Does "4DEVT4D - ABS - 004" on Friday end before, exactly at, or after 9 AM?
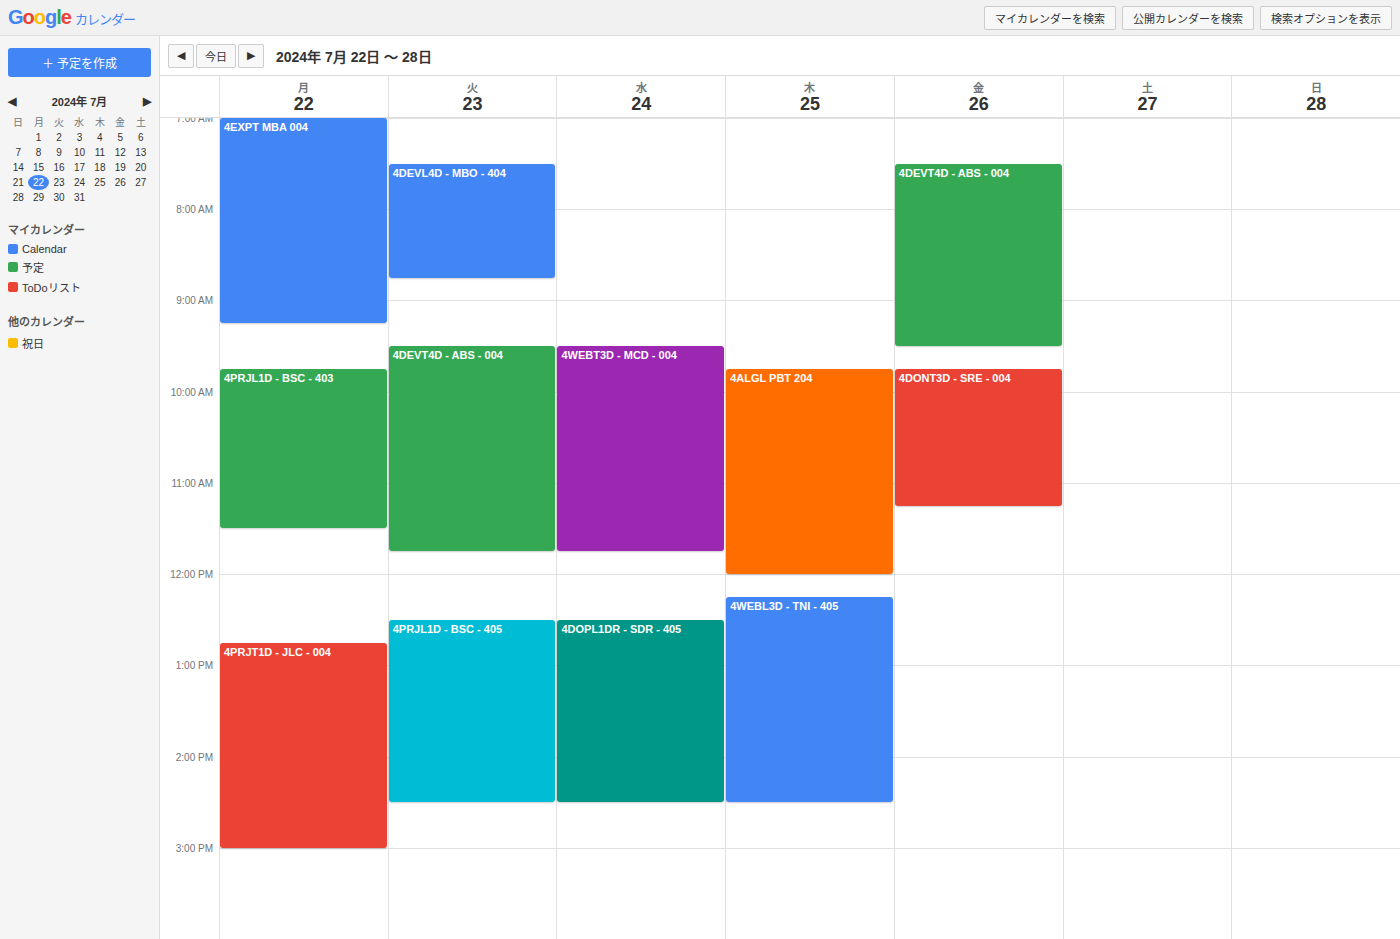
9:30 AM -- after 9 AM, 30 minutes below the 9 AM line.